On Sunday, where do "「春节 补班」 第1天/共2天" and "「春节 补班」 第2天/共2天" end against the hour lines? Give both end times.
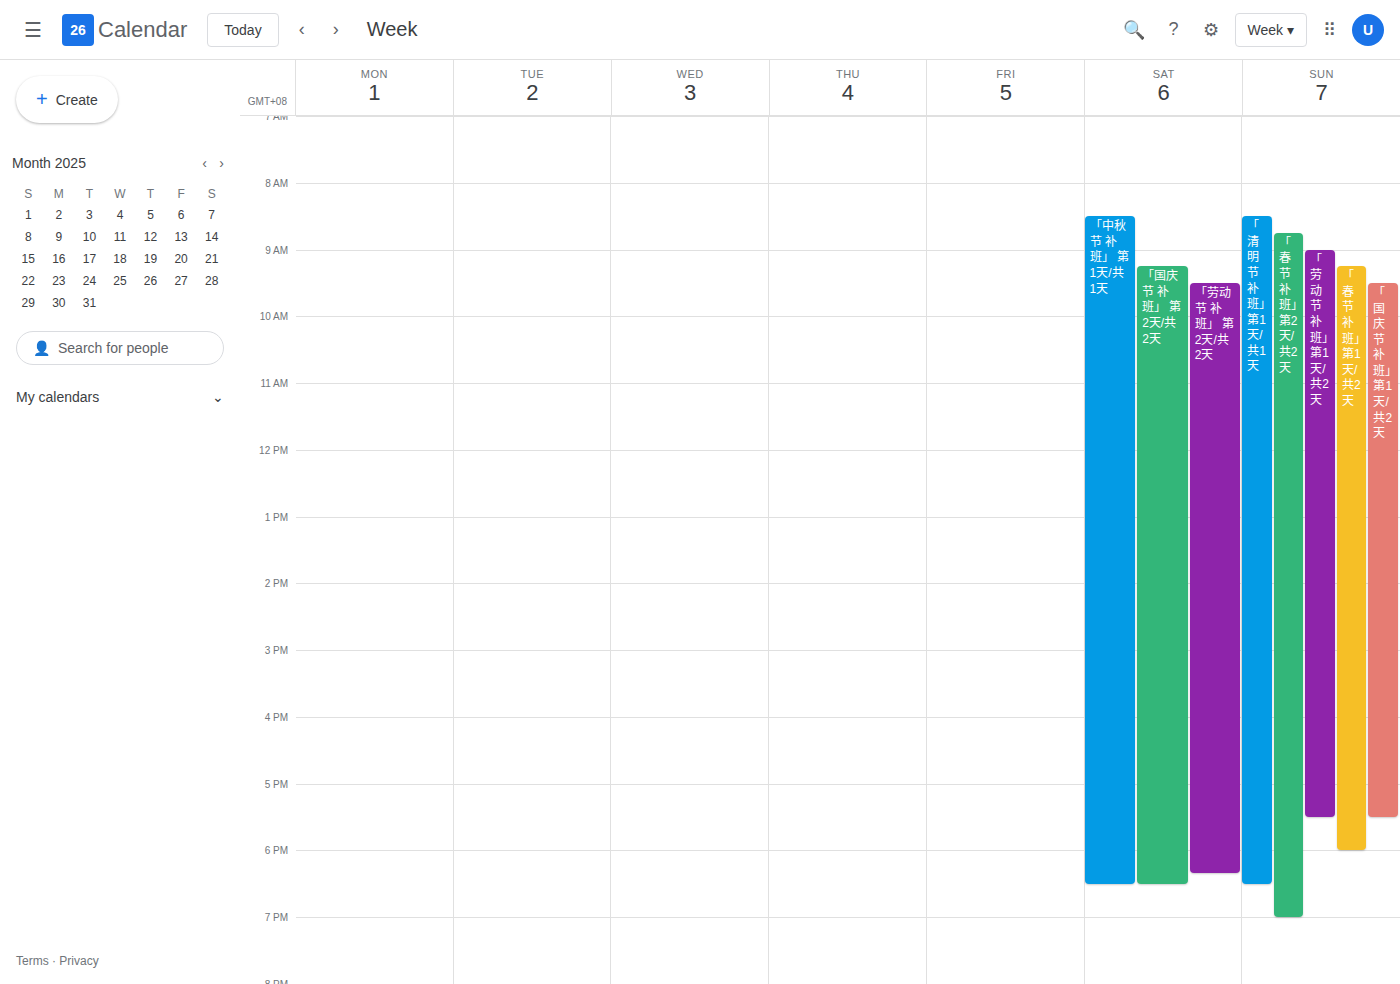
"「春节 补班」 第1天/共2天": 6:00 PM, exactly on the 6 PM line. "「春节 补班」 第2天/共2天": 7:00 PM, exactly on the 7 PM line.